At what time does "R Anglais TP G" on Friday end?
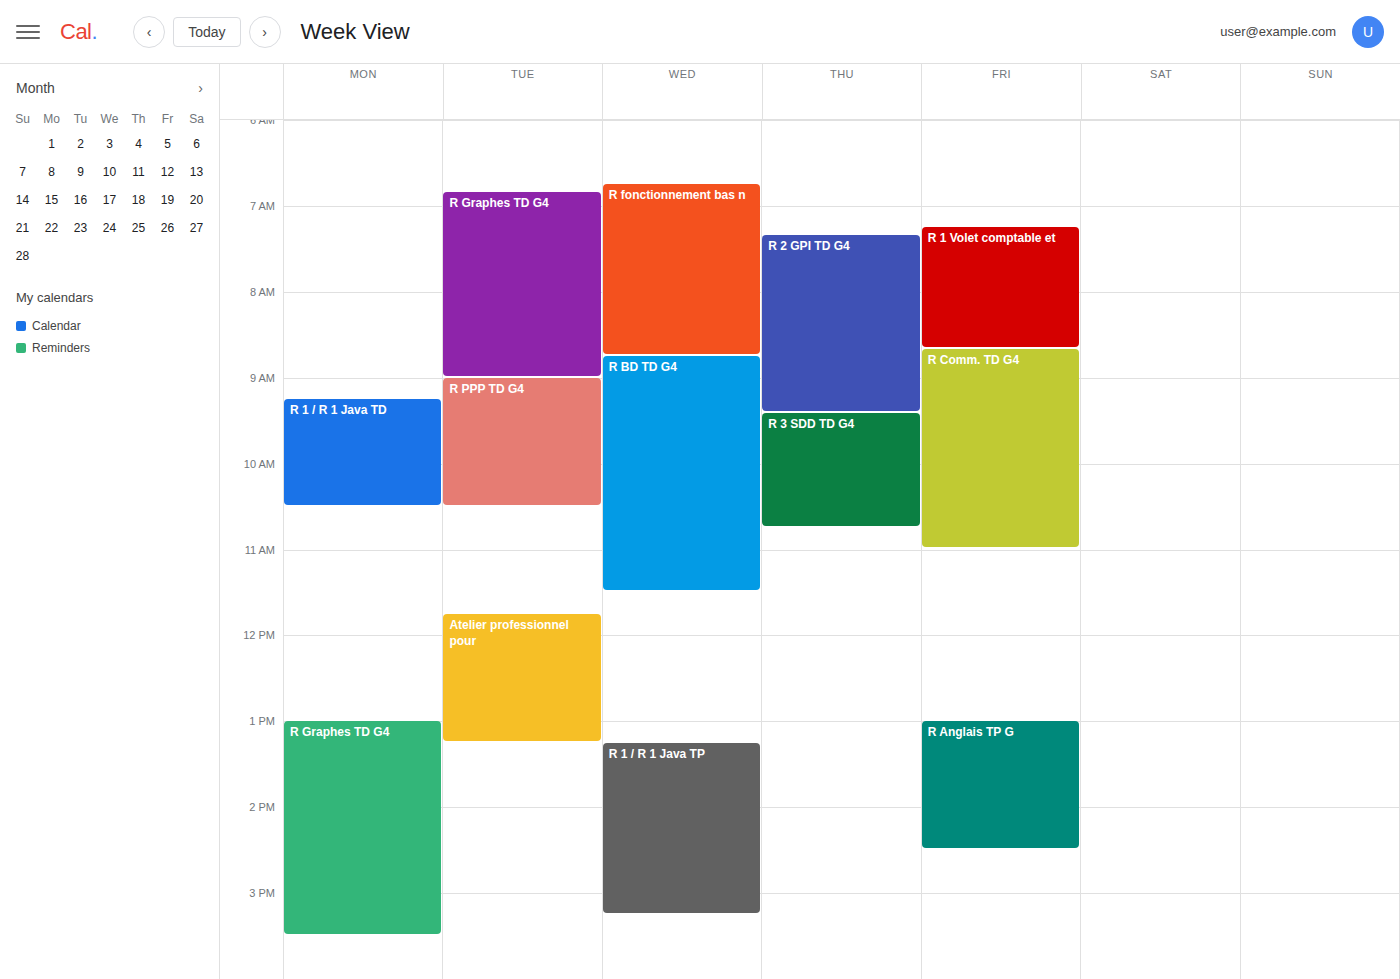
2:30 PM